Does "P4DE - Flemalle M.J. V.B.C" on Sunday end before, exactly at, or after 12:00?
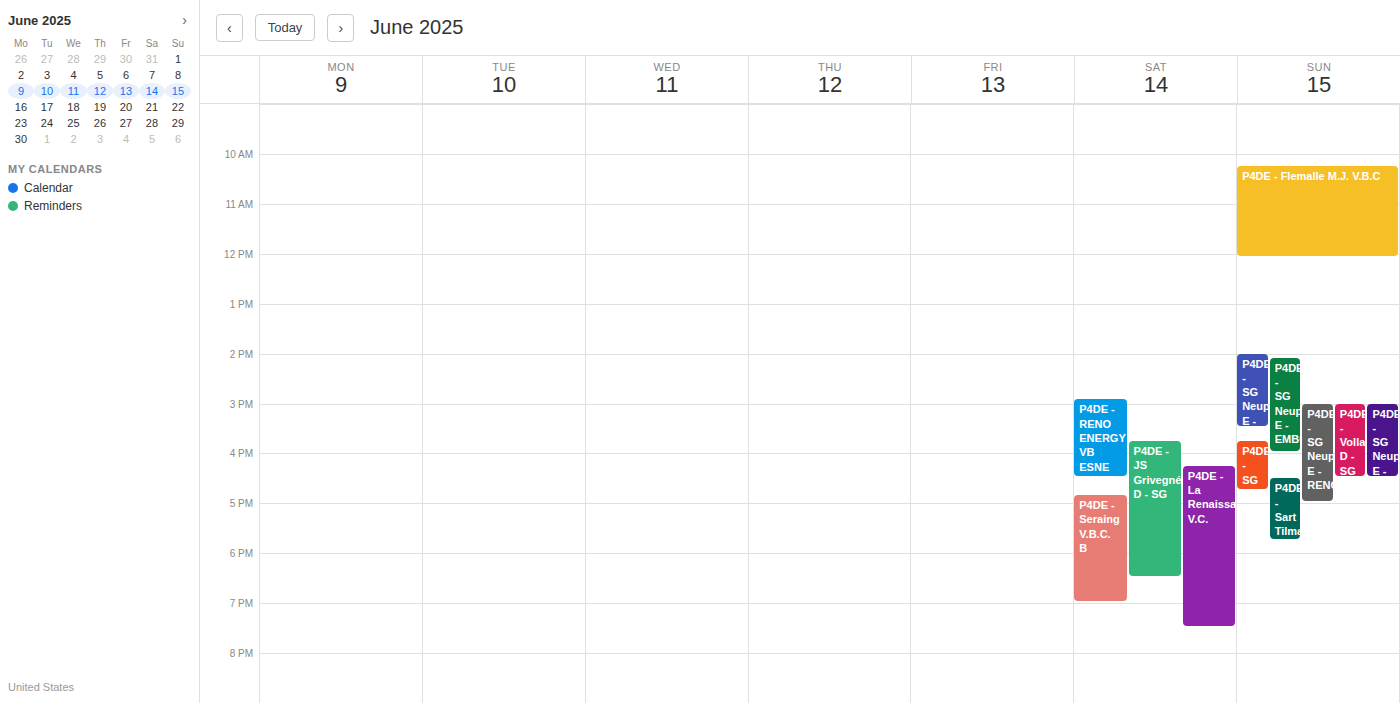
12:05 -- after 12:00, 5 minutes below the 12:00 line.